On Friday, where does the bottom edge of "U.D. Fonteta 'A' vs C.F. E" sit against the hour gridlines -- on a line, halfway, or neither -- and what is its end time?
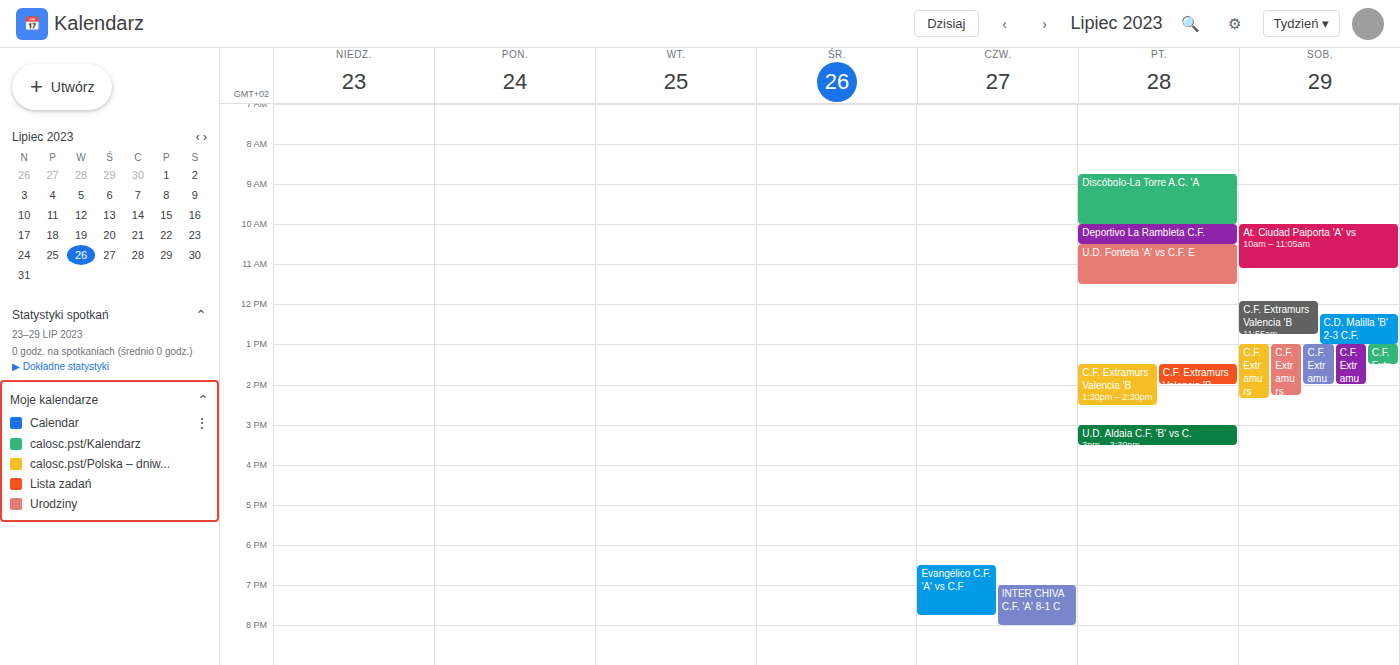
11:30 -- halfway between the 11:00 and 12:00 lines.